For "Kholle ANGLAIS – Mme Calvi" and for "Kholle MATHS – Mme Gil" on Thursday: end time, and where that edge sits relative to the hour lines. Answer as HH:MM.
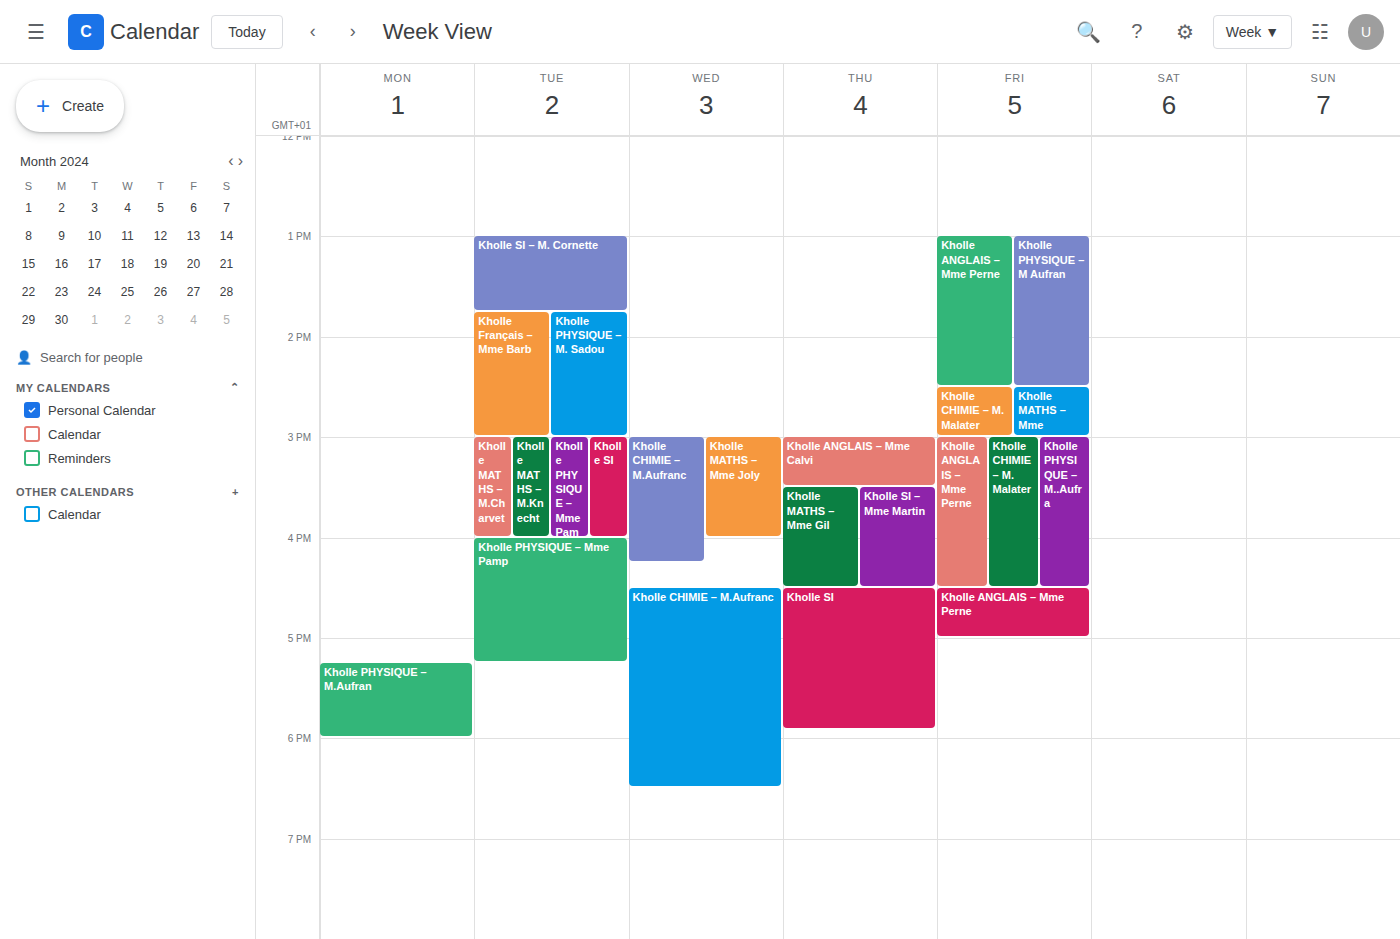
"Kholle ANGLAIS – Mme Calvi": 15:30, halfway between the 15:00 and 16:00 lines. "Kholle MATHS – Mme Gil": 16:30, halfway between the 16:00 and 17:00 lines.